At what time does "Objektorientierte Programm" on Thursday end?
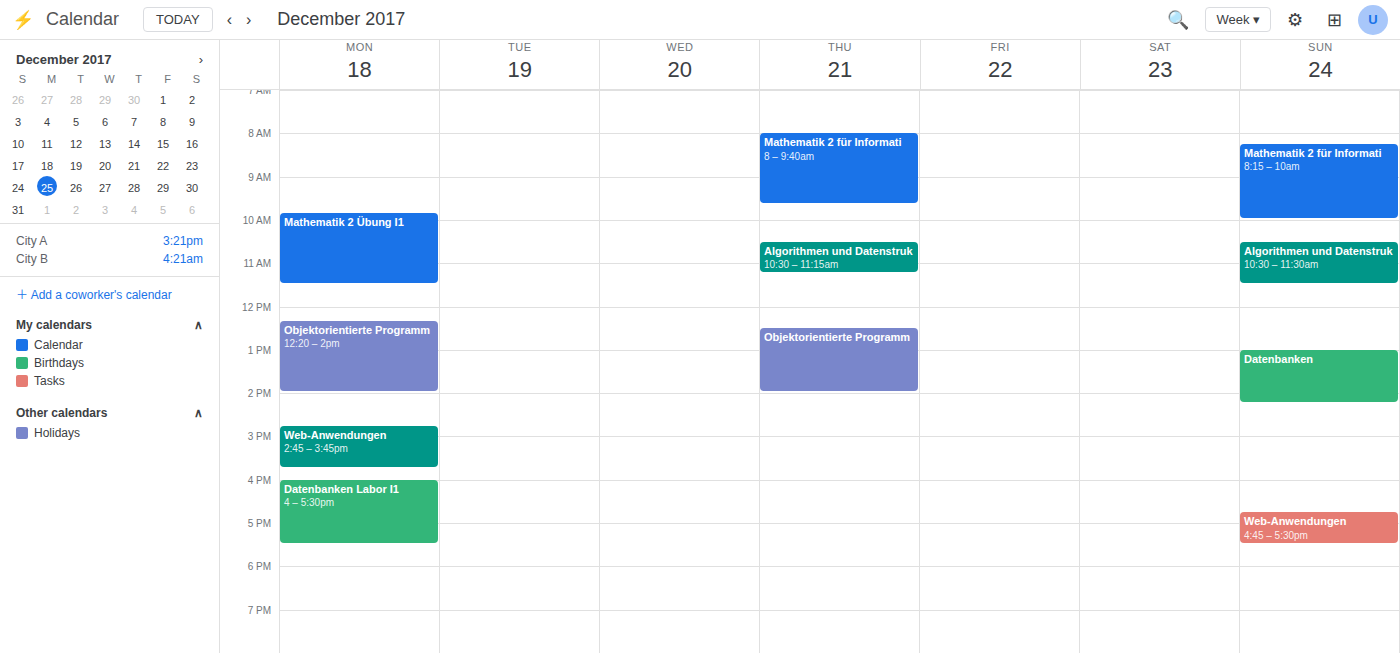
2:00 PM